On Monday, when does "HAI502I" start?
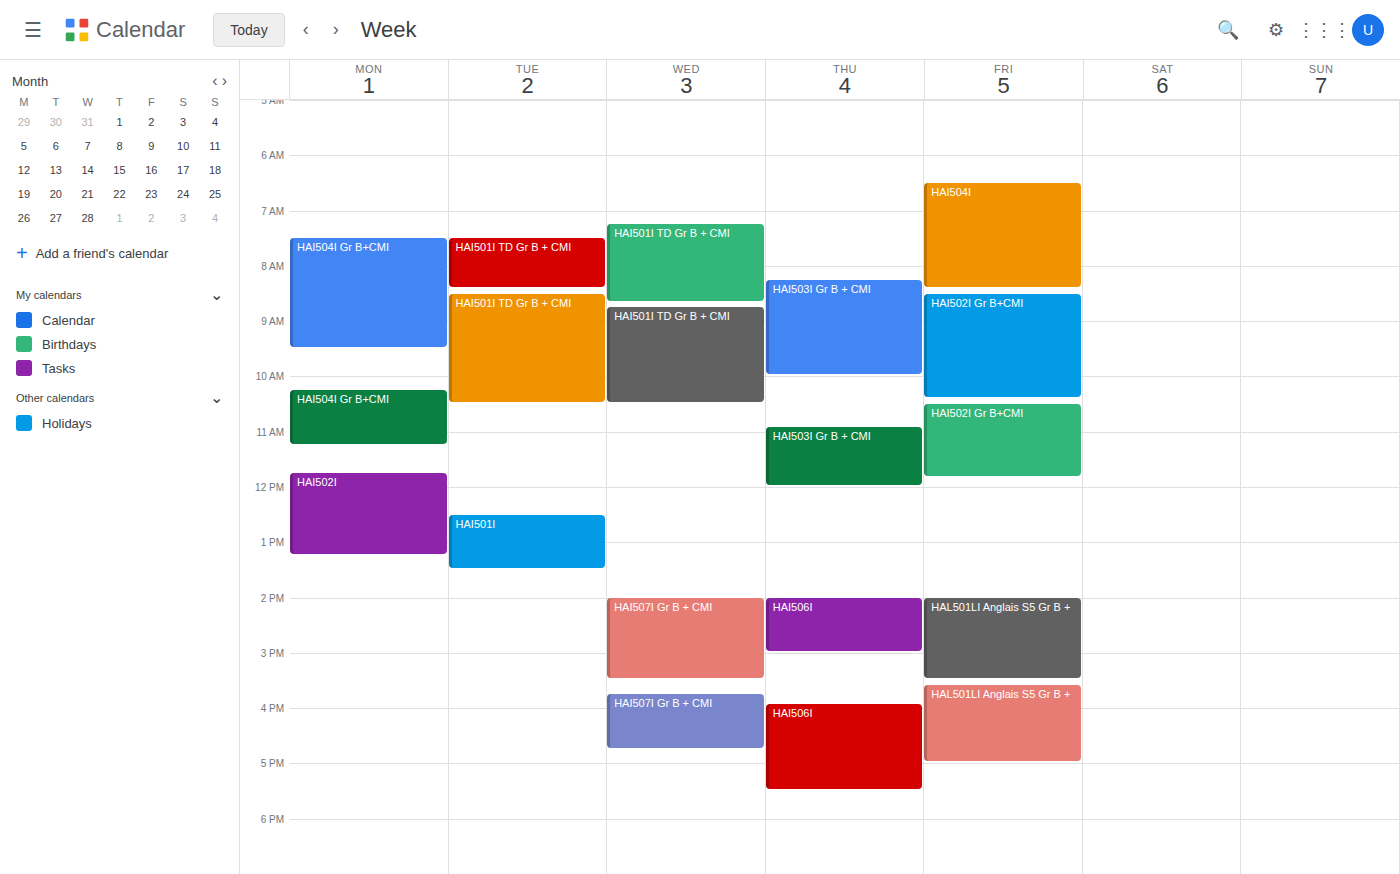
11:45